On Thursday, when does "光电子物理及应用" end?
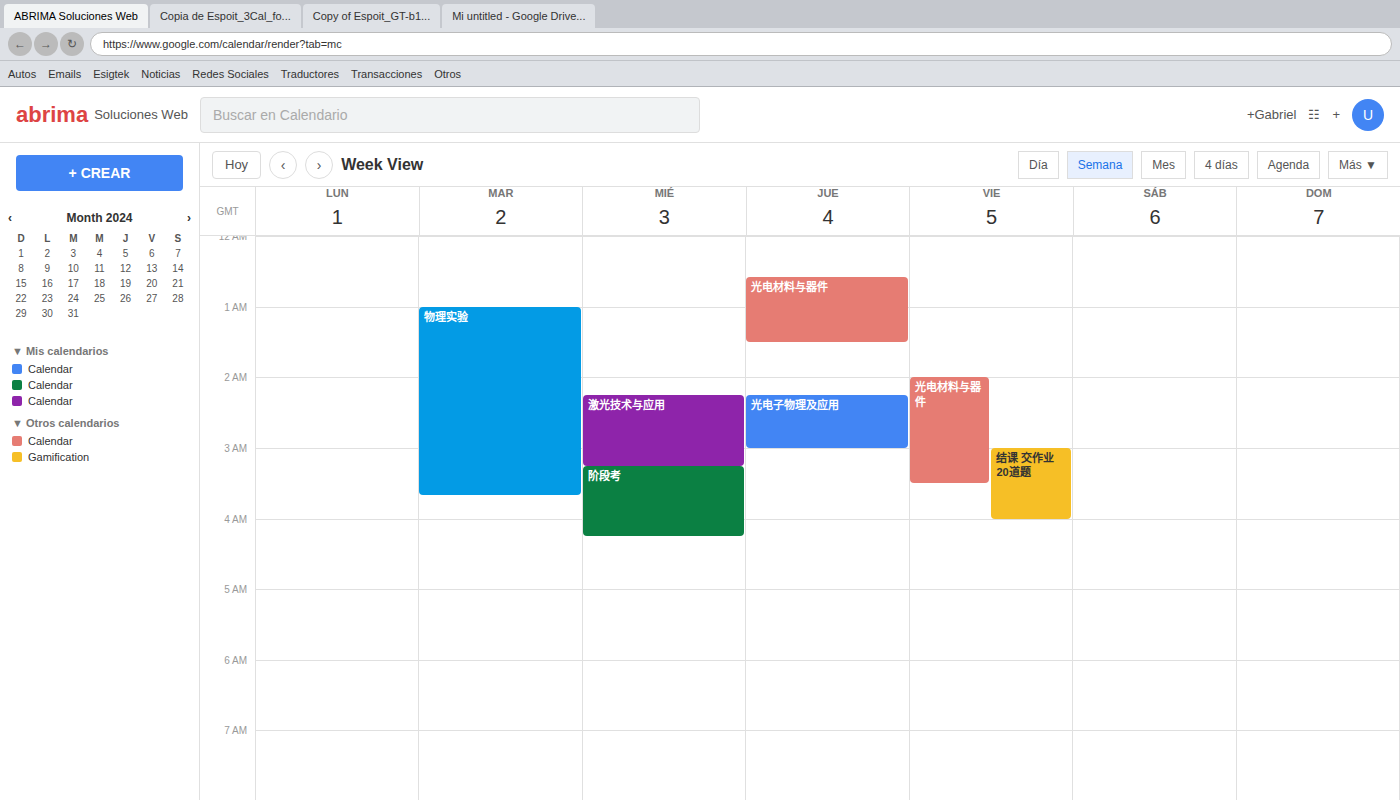
3:00 AM